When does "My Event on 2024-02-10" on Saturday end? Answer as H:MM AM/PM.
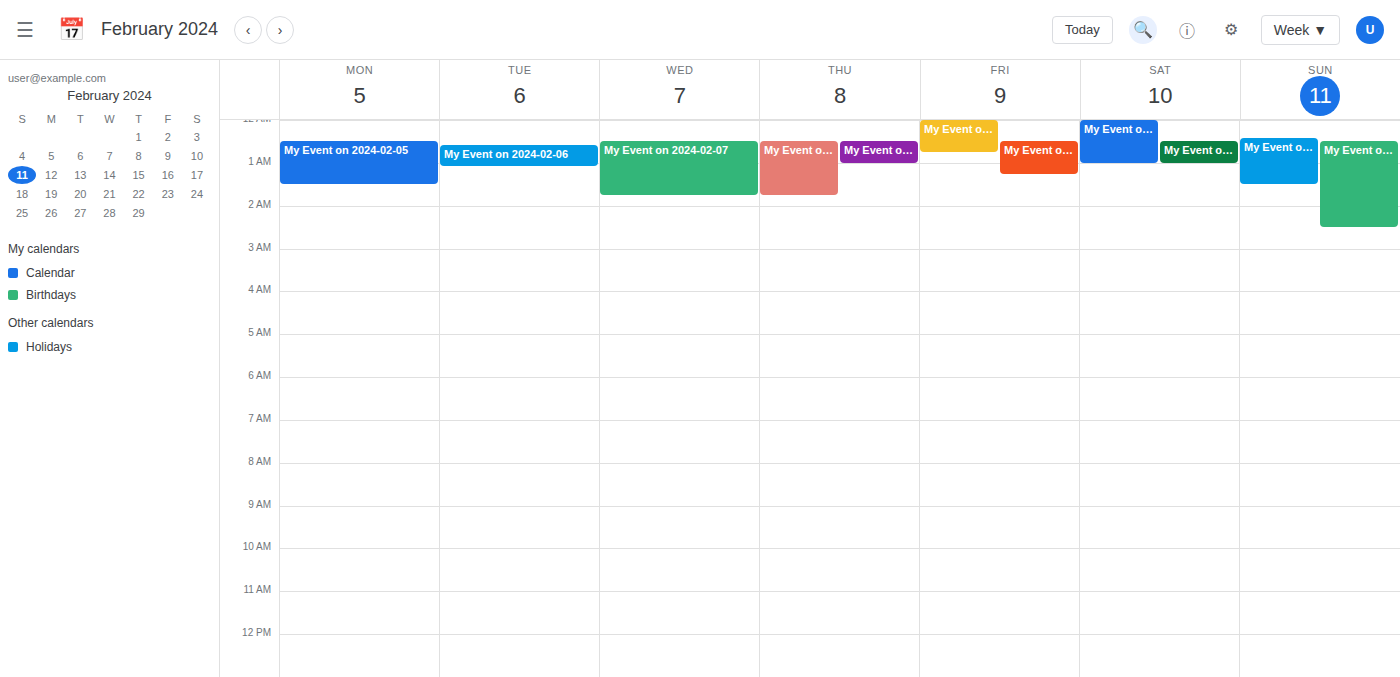
1:00 AM